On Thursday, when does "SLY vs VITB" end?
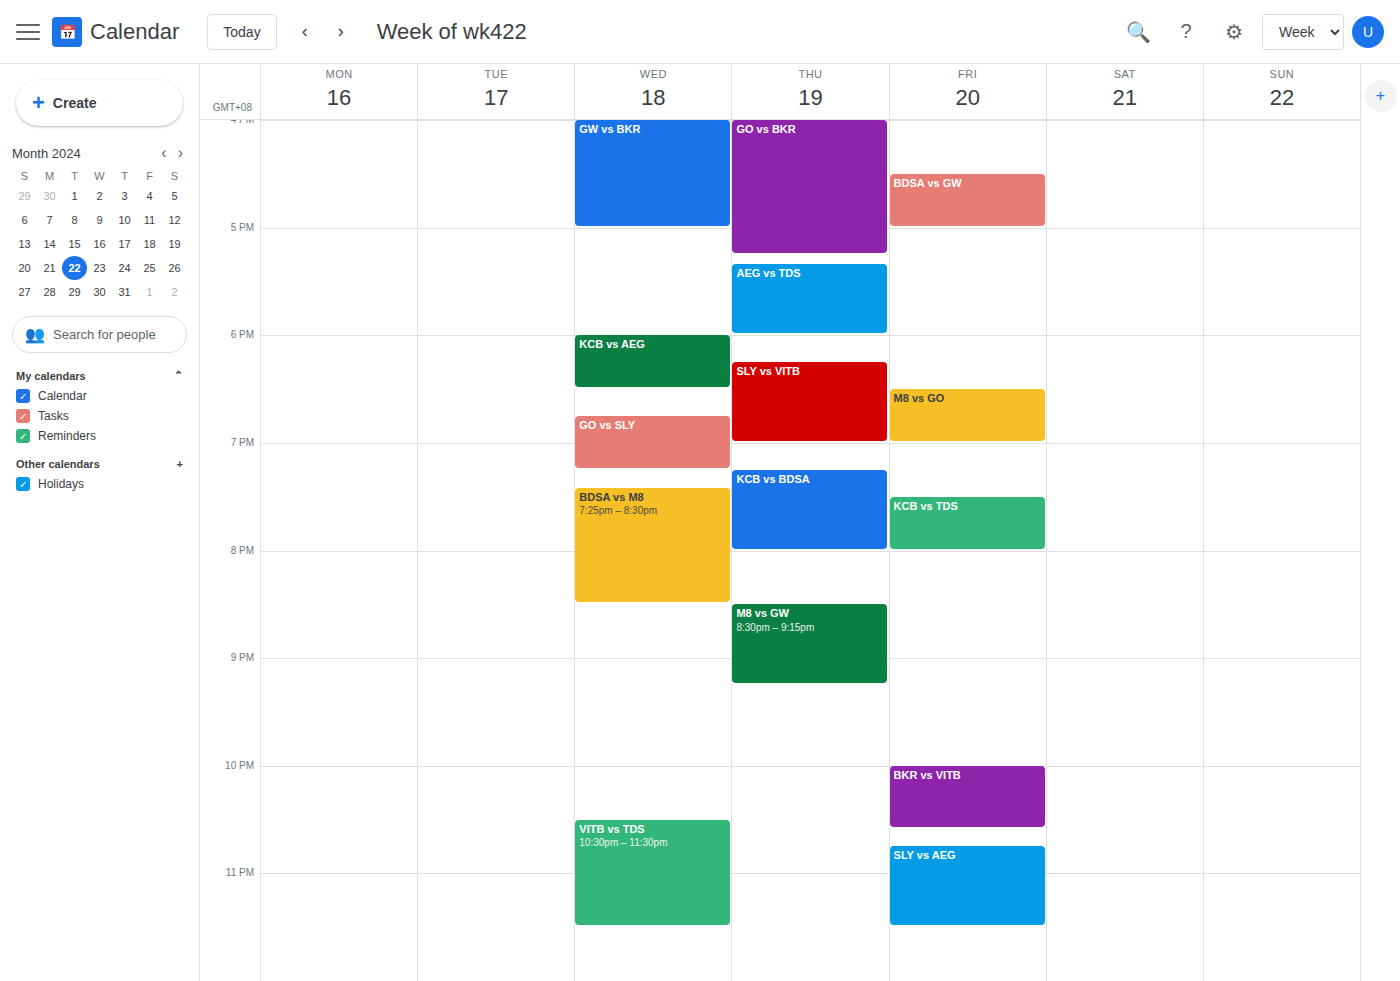
7:00 PM